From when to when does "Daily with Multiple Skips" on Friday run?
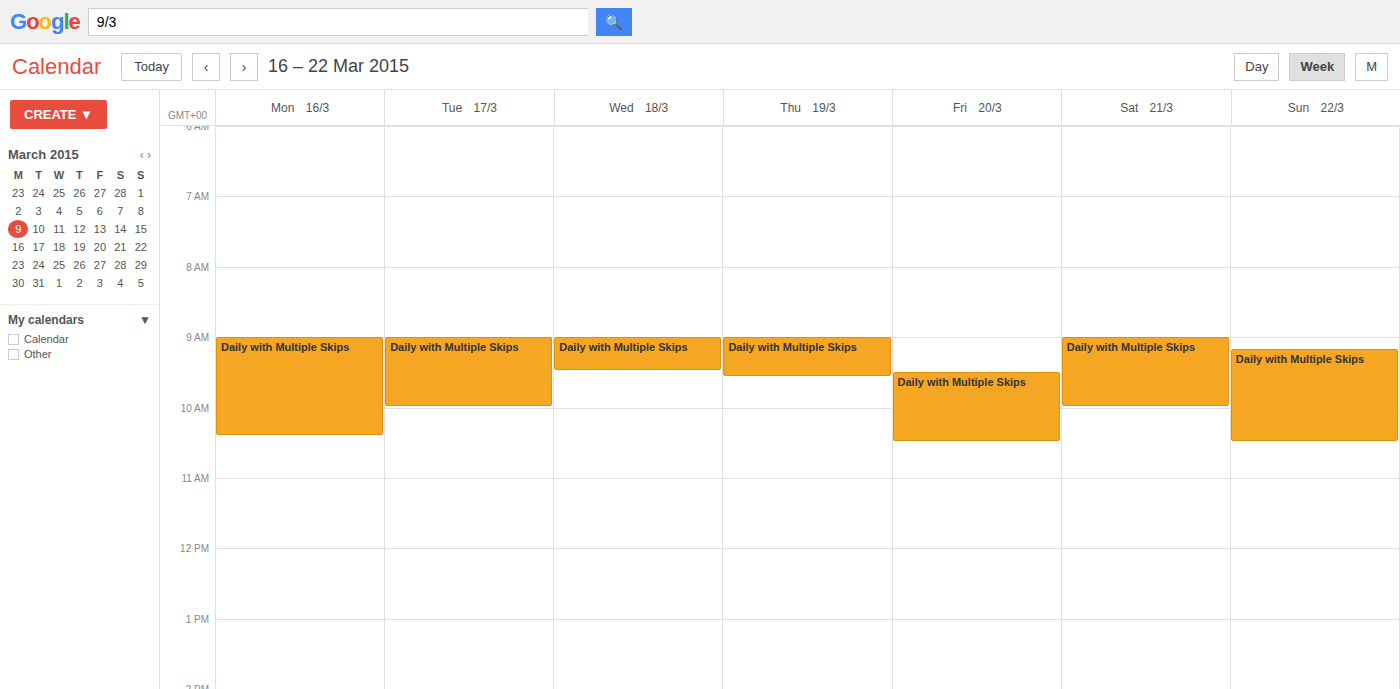
9:30 AM to 10:30 AM